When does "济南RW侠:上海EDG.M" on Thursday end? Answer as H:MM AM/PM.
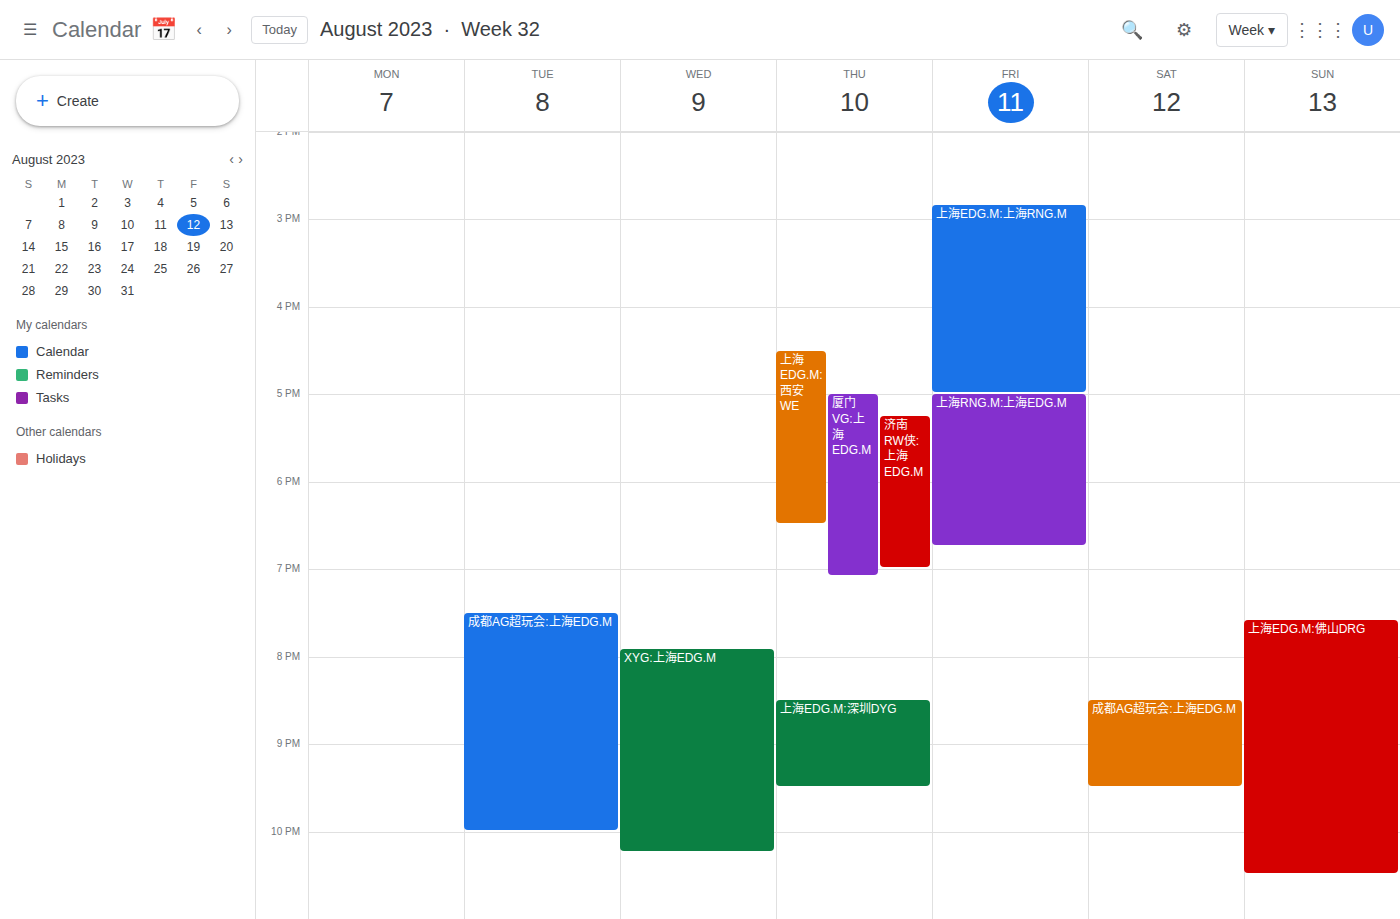
7:00 PM